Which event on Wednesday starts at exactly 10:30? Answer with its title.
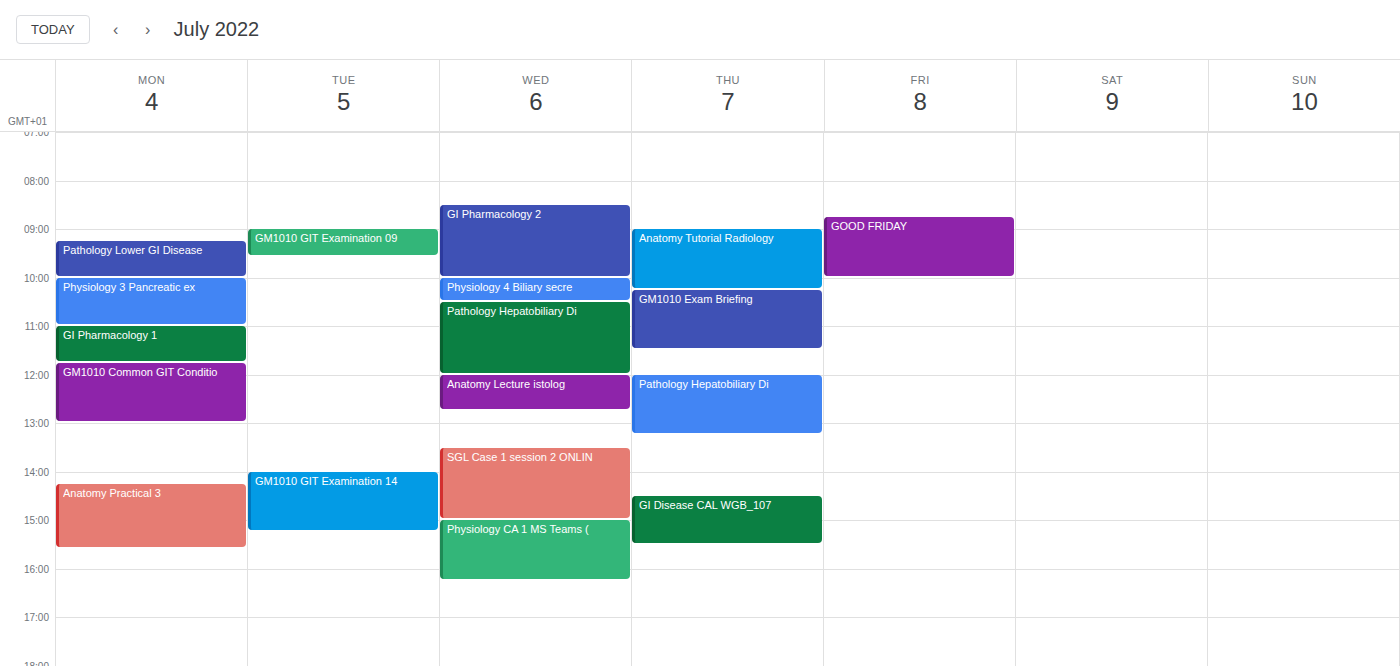
"Pathology Hepatobiliary Di"